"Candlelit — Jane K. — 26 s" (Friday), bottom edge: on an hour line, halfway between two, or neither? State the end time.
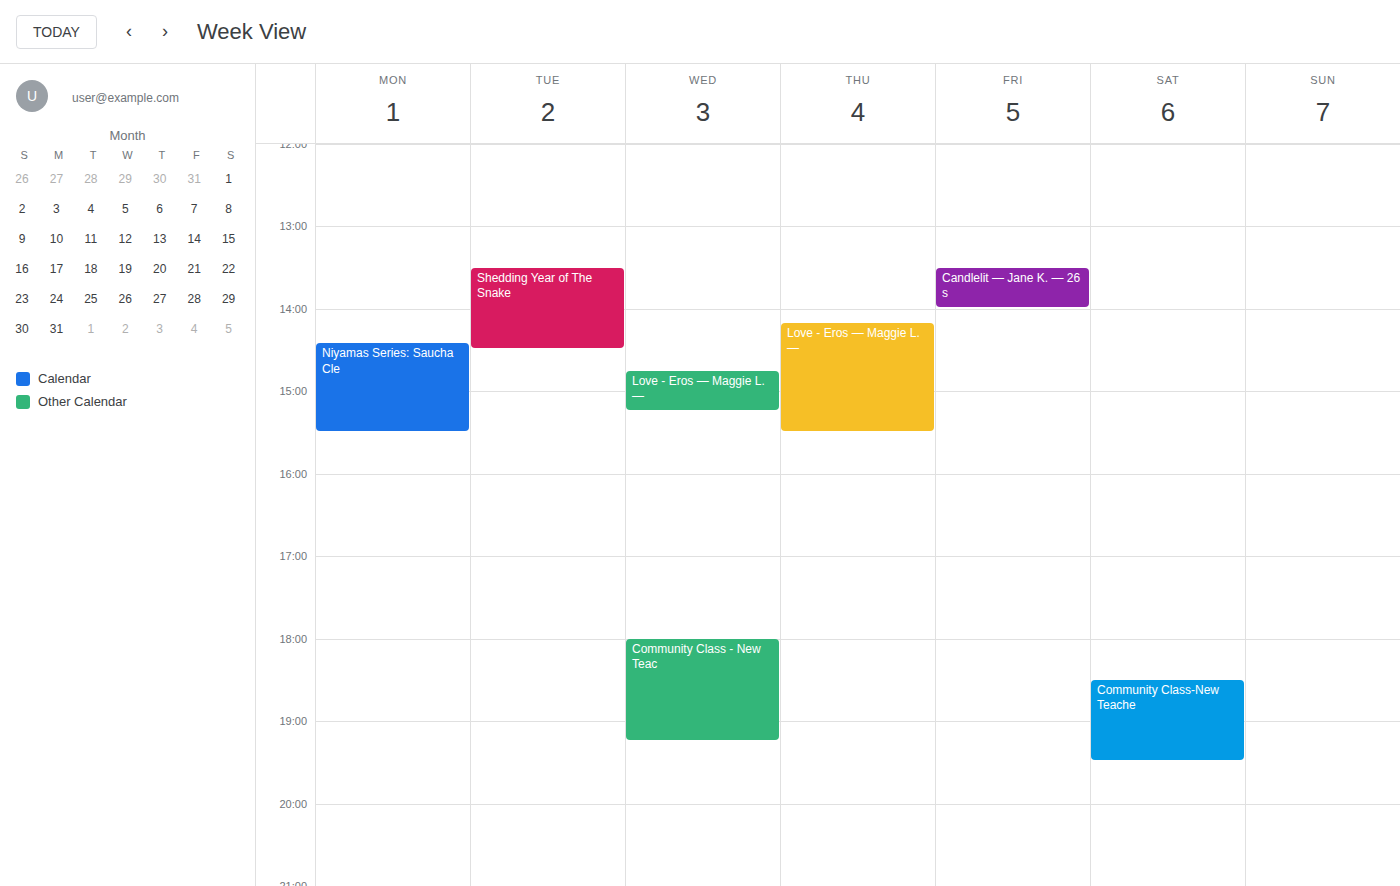
14:00 -- exactly on the 14:00 line.